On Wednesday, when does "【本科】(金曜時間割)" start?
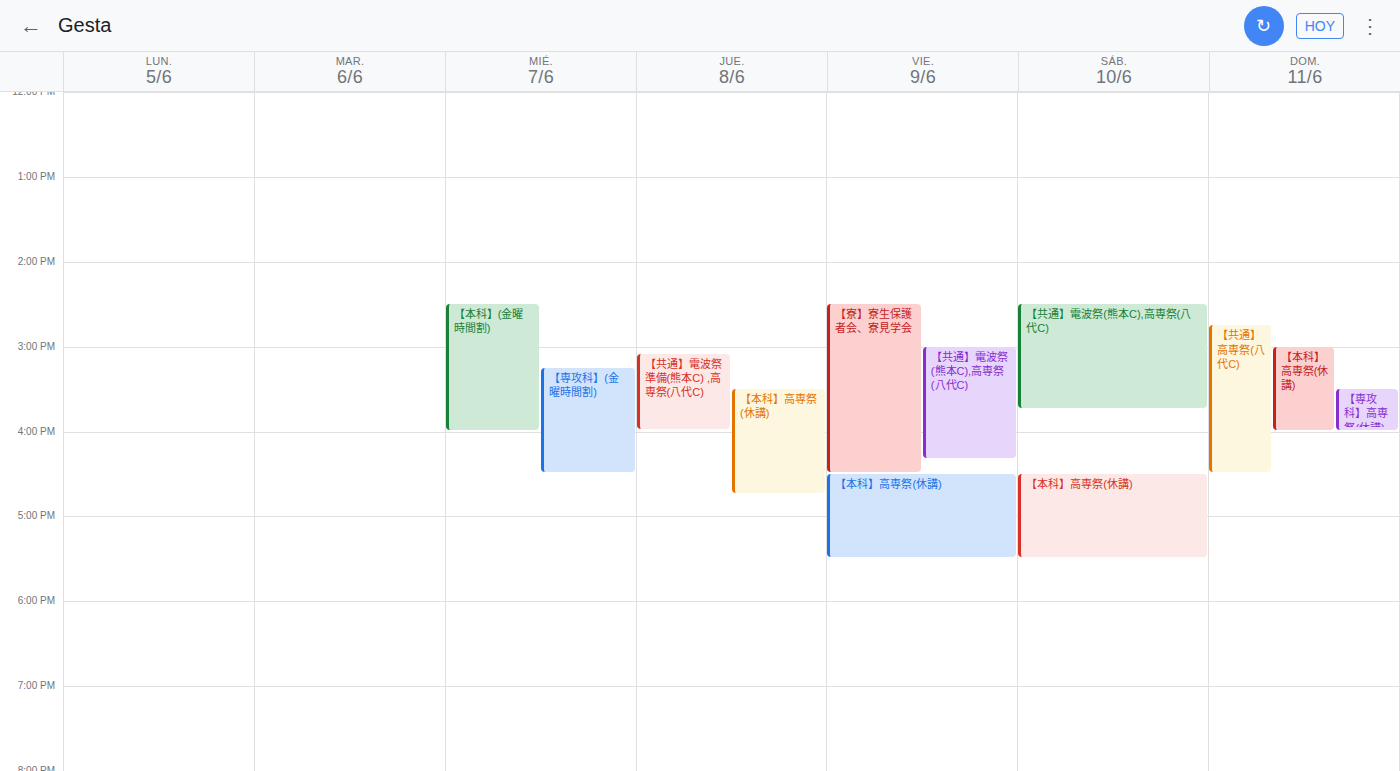
2:30 PM